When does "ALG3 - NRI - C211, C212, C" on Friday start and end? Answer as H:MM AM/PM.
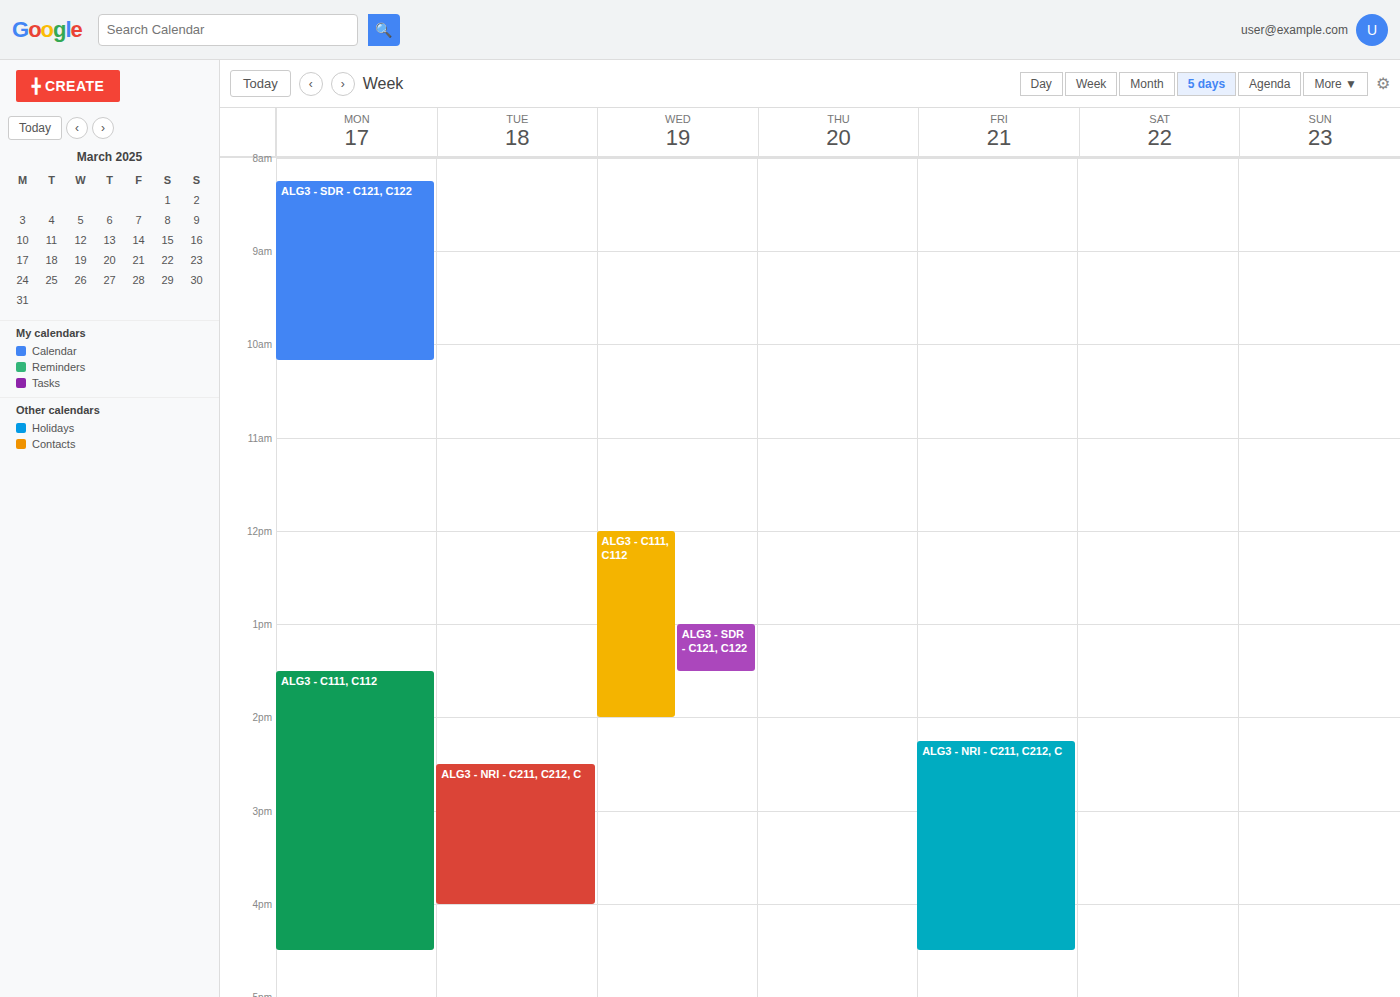
2:15 PM to 4:30 PM